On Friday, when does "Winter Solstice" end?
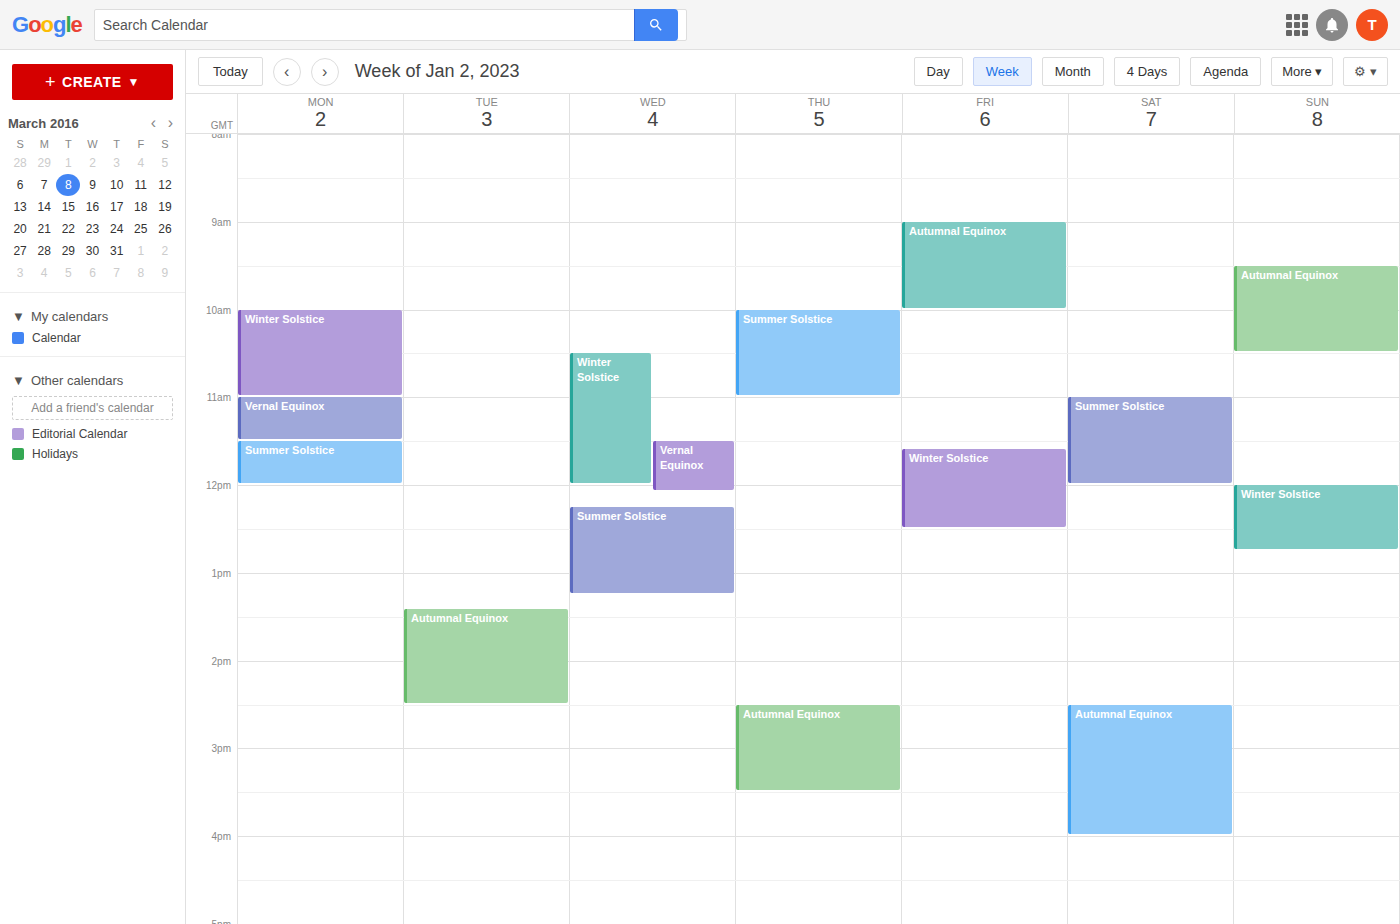
12:30 PM